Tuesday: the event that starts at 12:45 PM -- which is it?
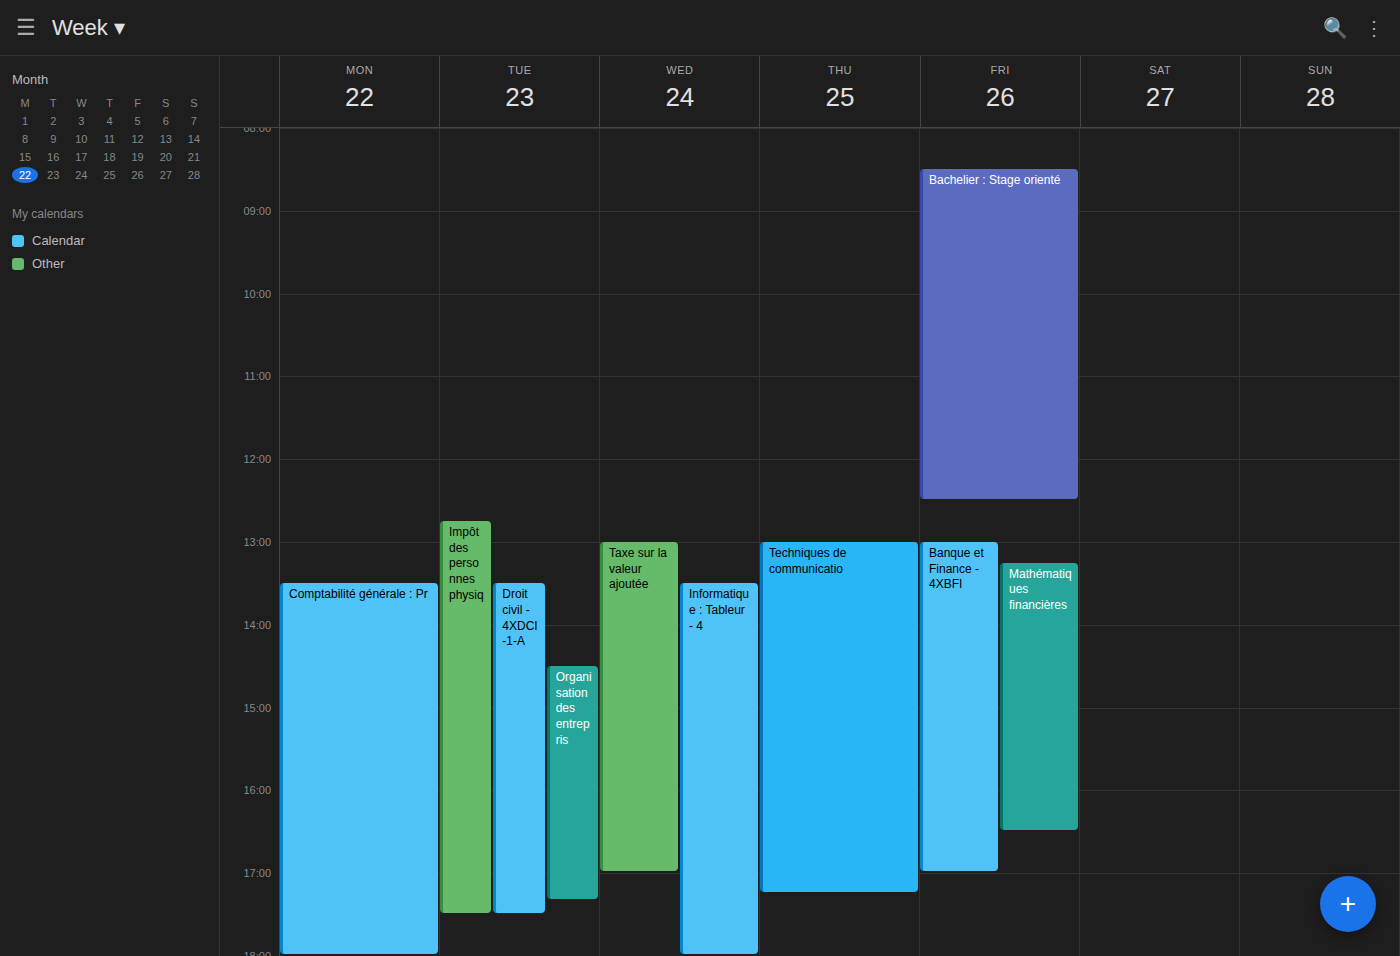
"Impôt des personnes physiq"